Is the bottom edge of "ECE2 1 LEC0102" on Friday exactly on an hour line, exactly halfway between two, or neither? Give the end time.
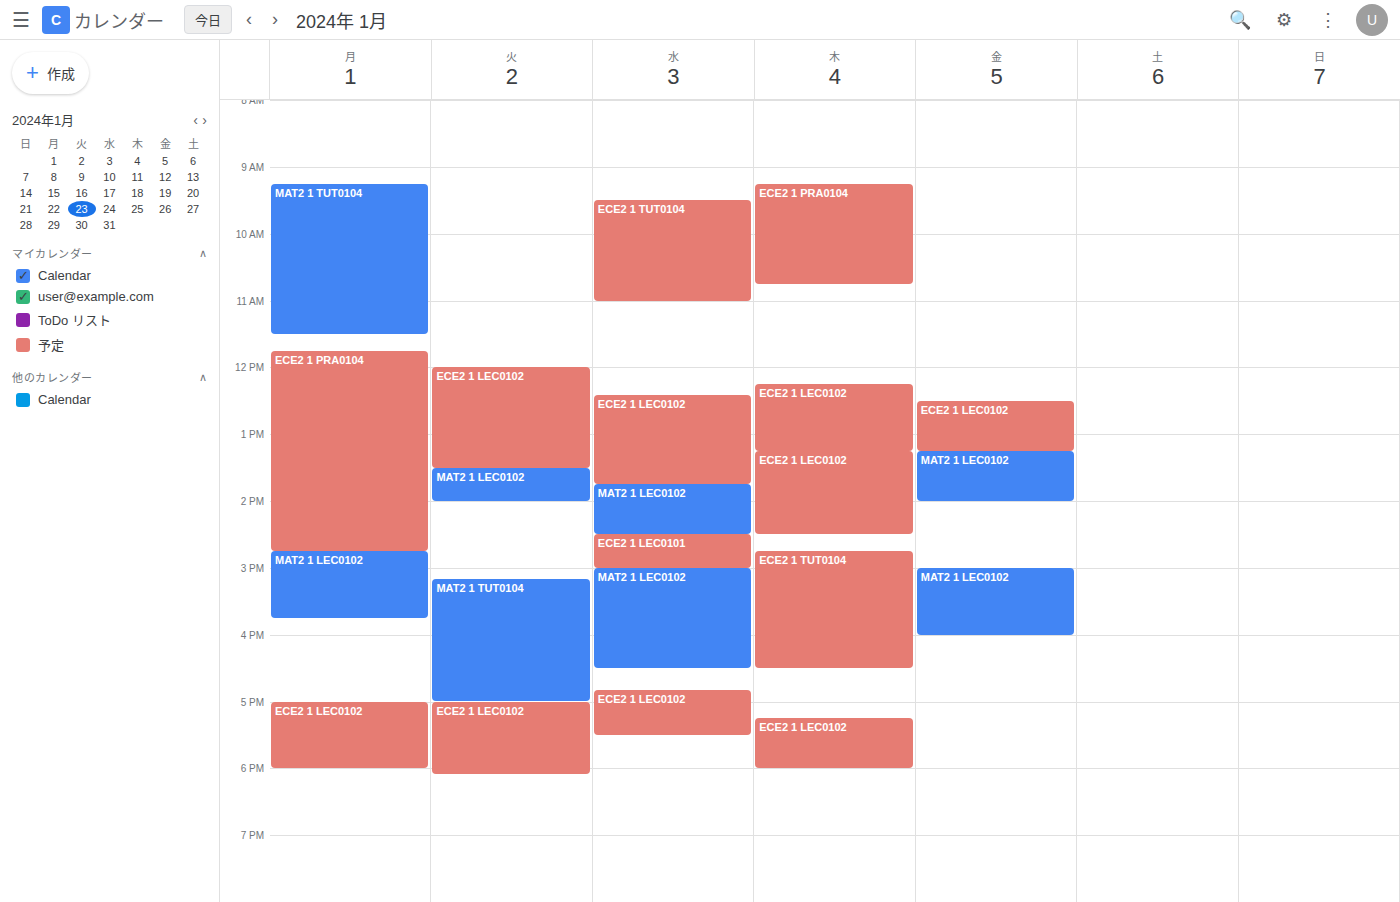
1:15 PM -- neither: a quarter of the way from the 1 PM line to the 2 PM line.